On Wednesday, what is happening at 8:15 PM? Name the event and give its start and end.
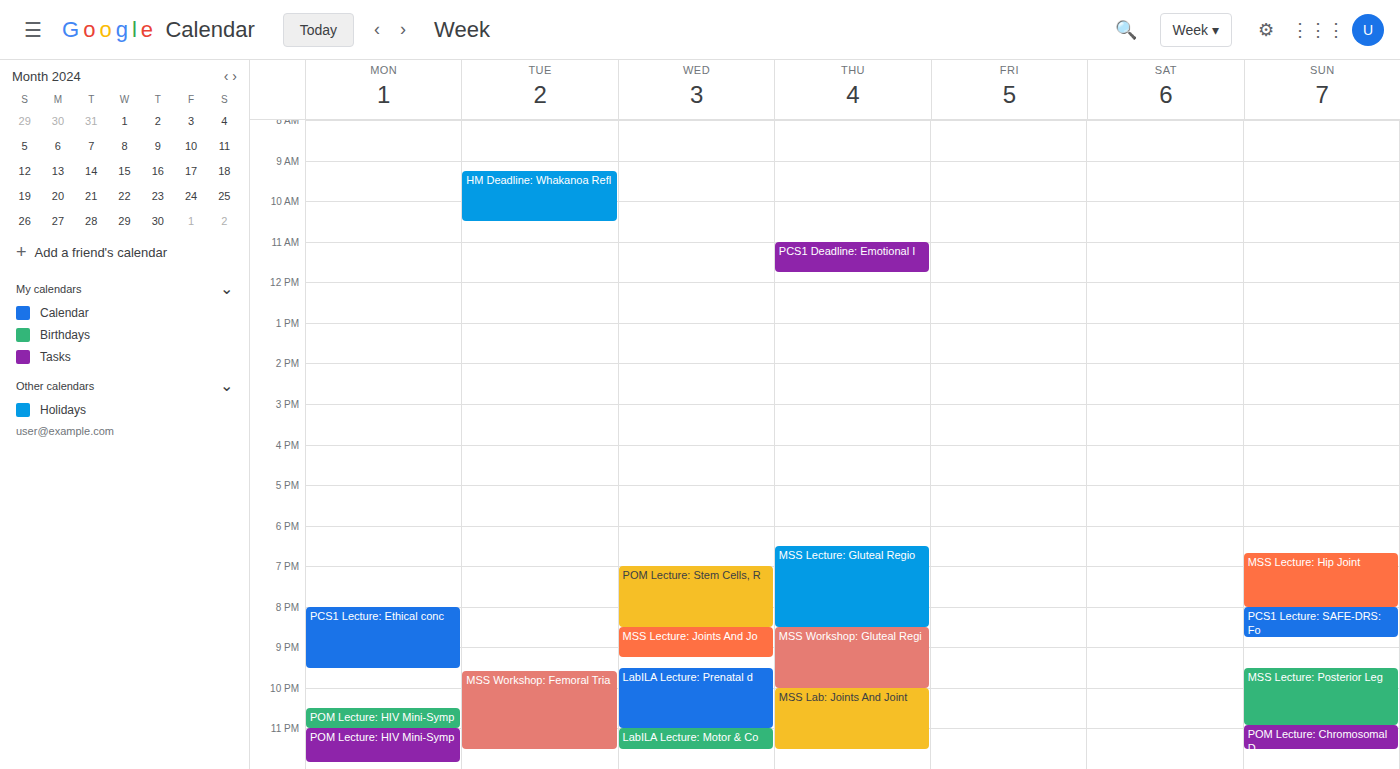
"POM Lecture: Stem Cells, R", 7:00 PM to 8:30 PM